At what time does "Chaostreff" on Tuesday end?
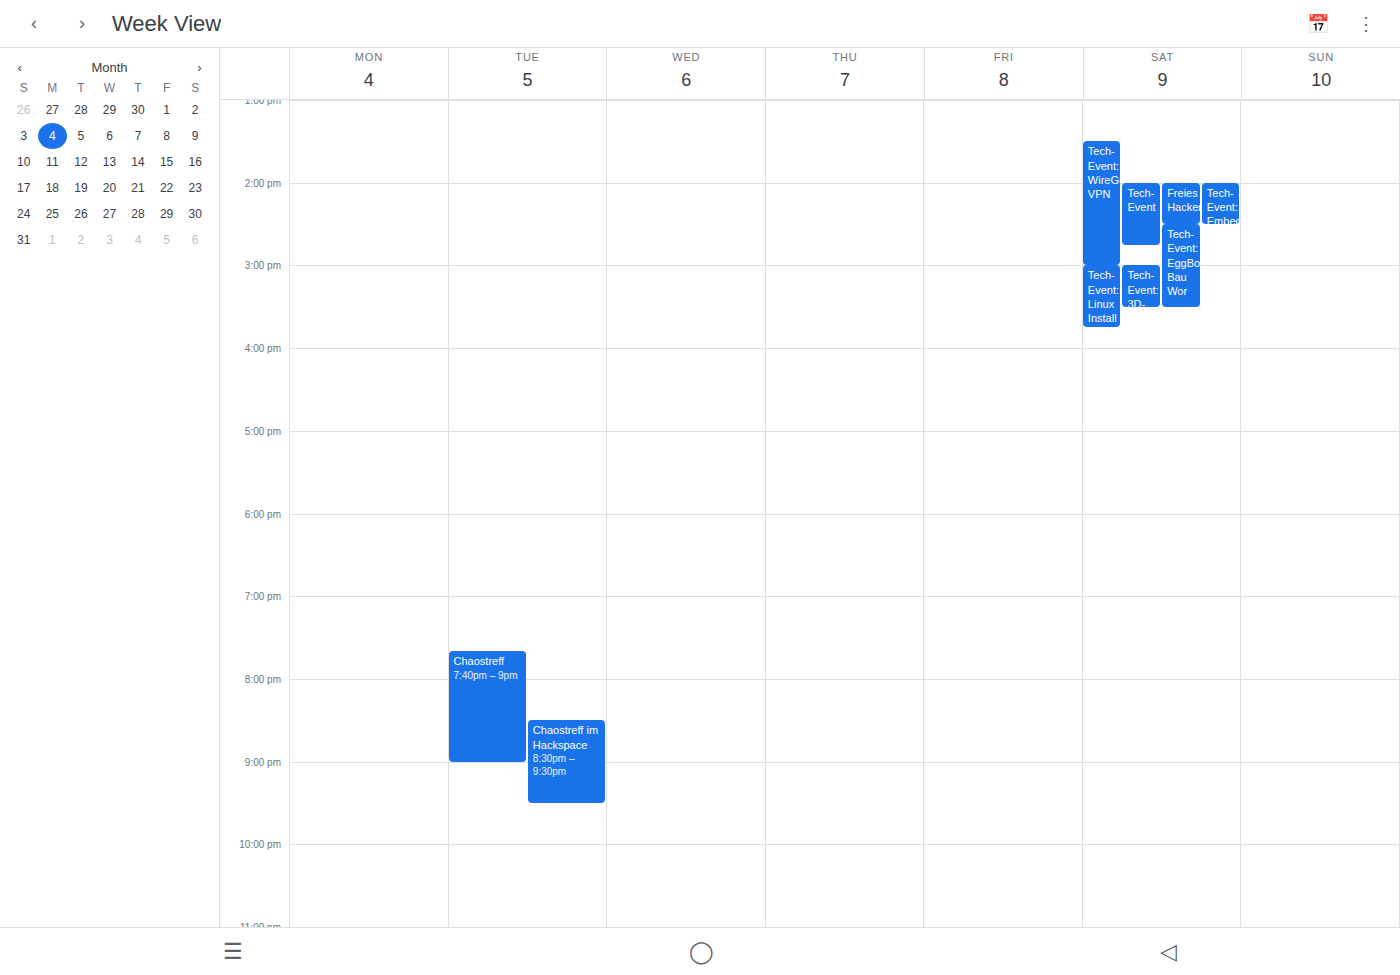
9:00 PM